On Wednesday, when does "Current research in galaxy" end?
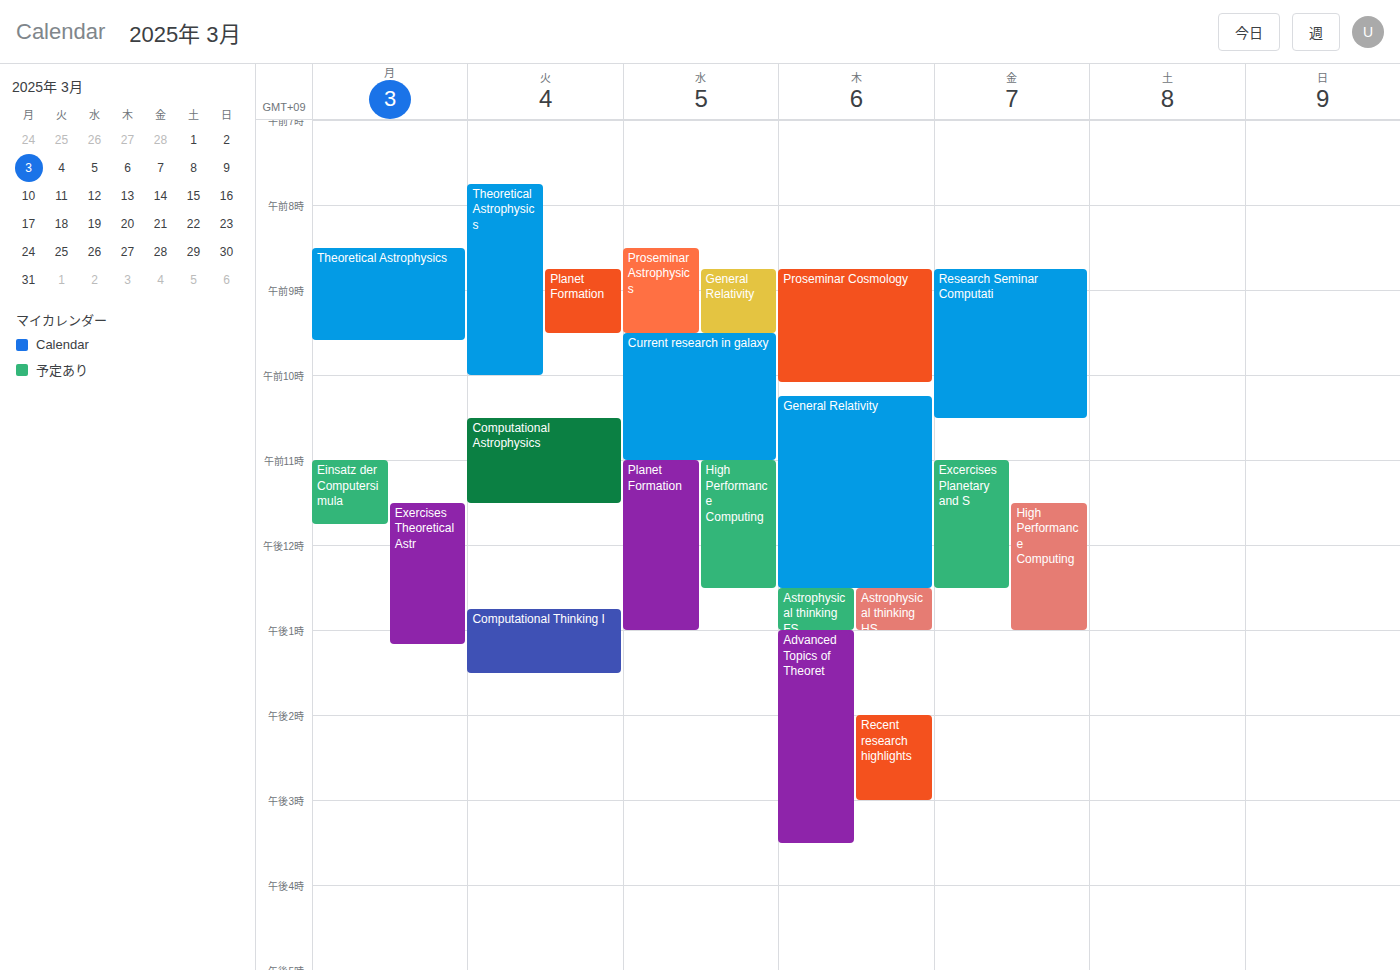
11:00 AM